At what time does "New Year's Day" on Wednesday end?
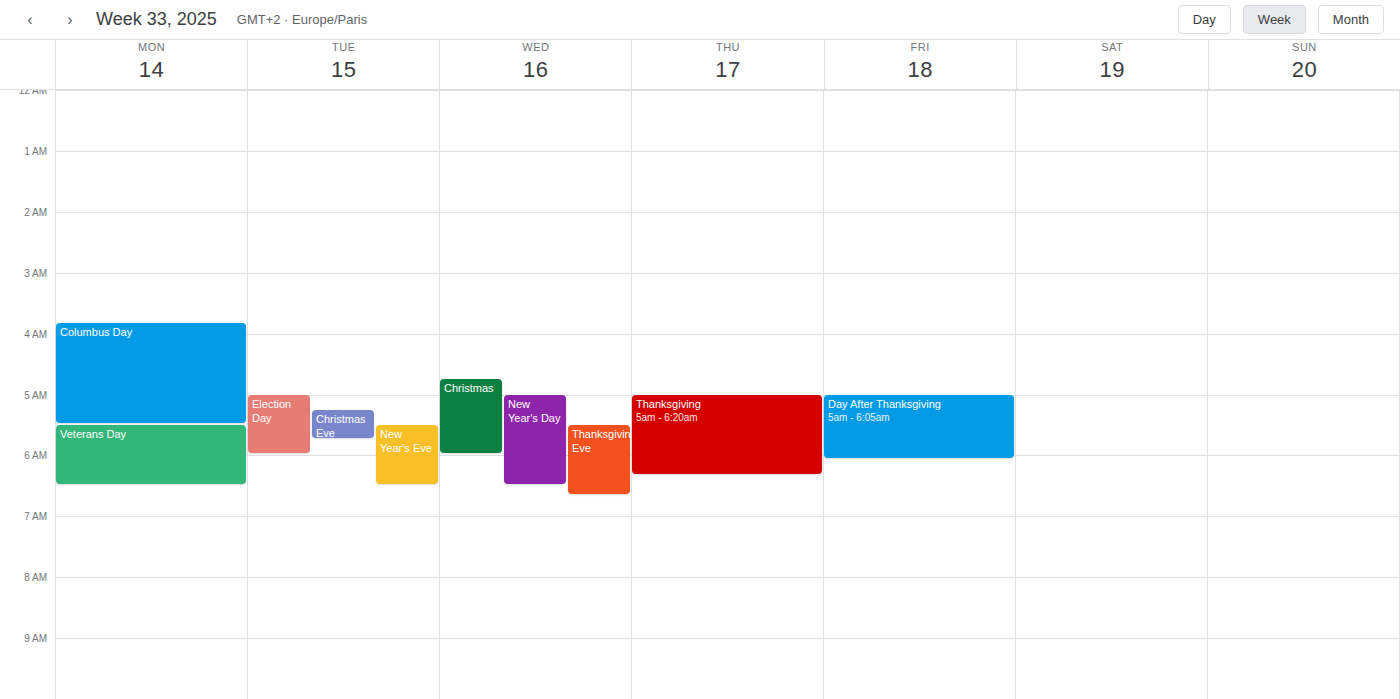
6:30 AM